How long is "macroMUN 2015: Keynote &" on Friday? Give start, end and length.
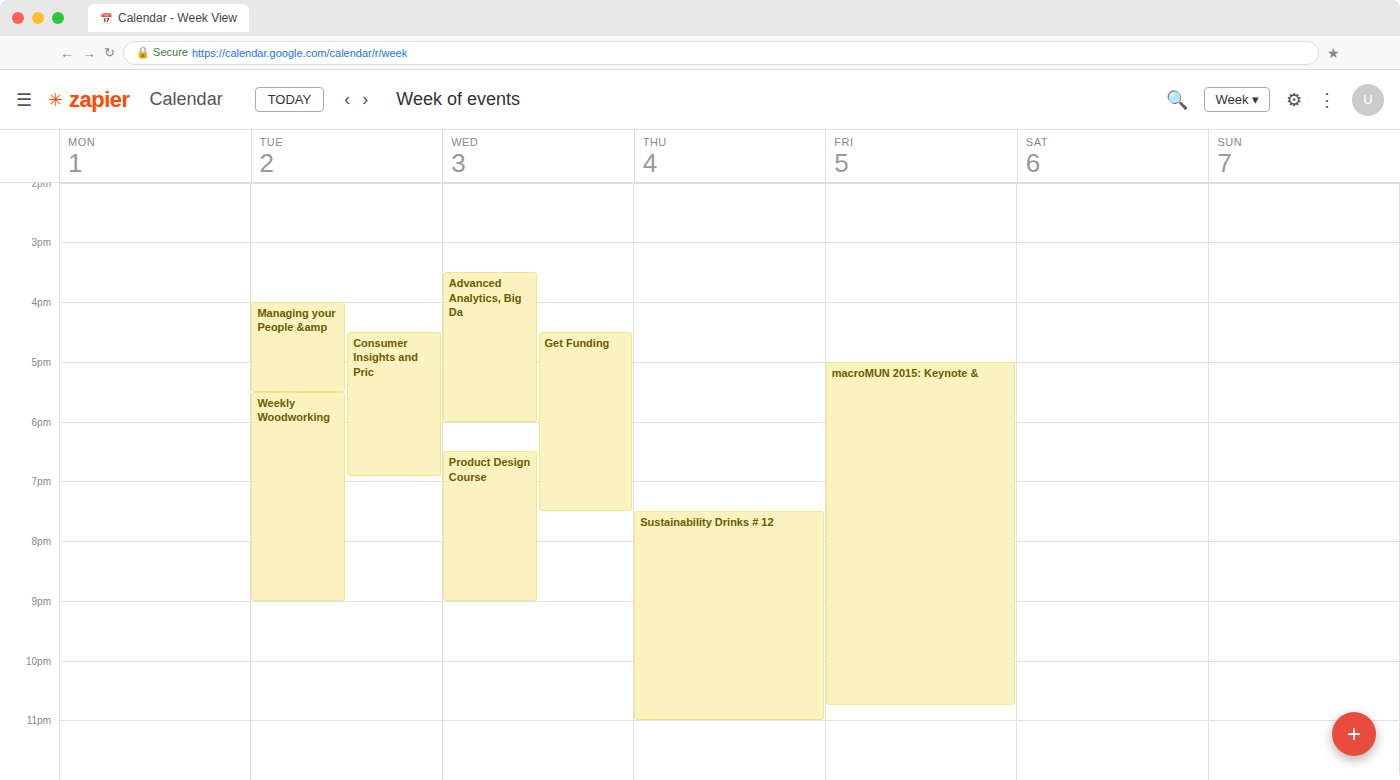
17:00 to 22:45, 5 hours 45 minutes